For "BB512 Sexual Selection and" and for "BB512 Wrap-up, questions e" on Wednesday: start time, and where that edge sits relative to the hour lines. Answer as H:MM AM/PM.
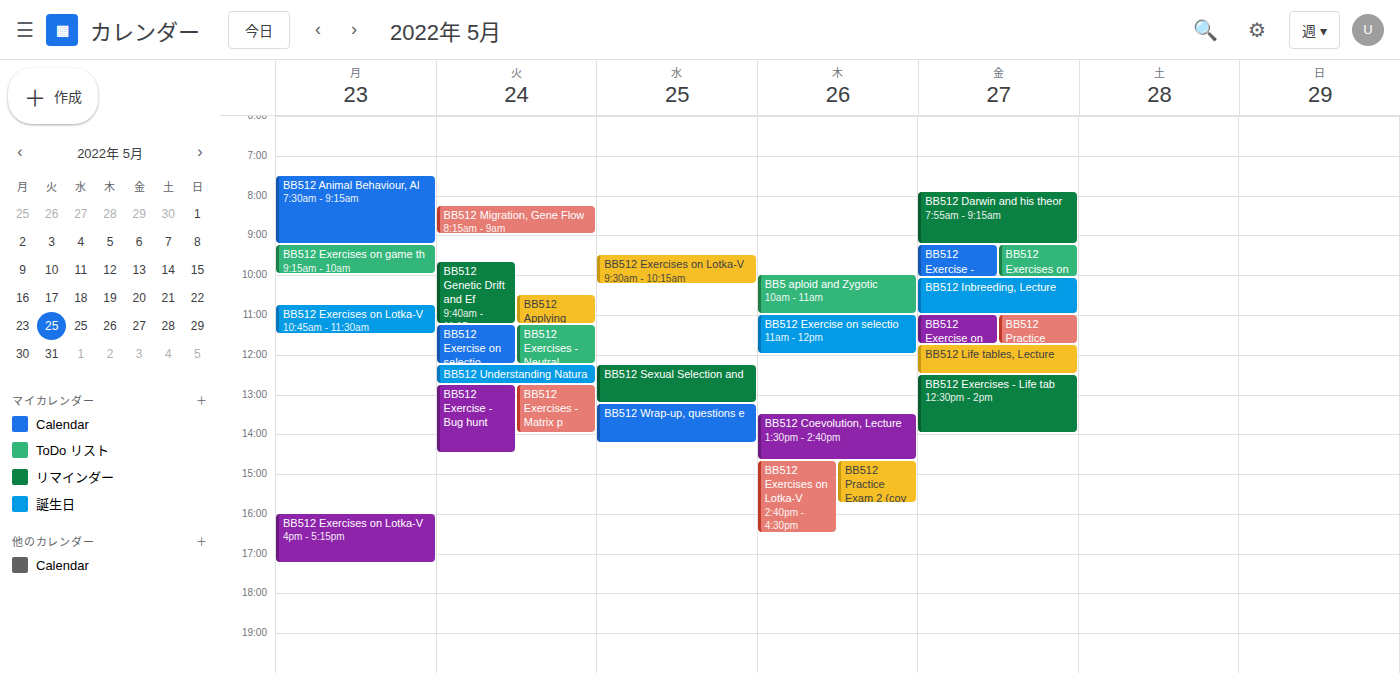
"BB512 Sexual Selection and": 12:15 PM, neither: a quarter of the way from the 12 PM line to the 1 PM line. "BB512 Wrap-up, questions e": 1:15 PM, neither: a quarter of the way from the 1 PM line to the 2 PM line.